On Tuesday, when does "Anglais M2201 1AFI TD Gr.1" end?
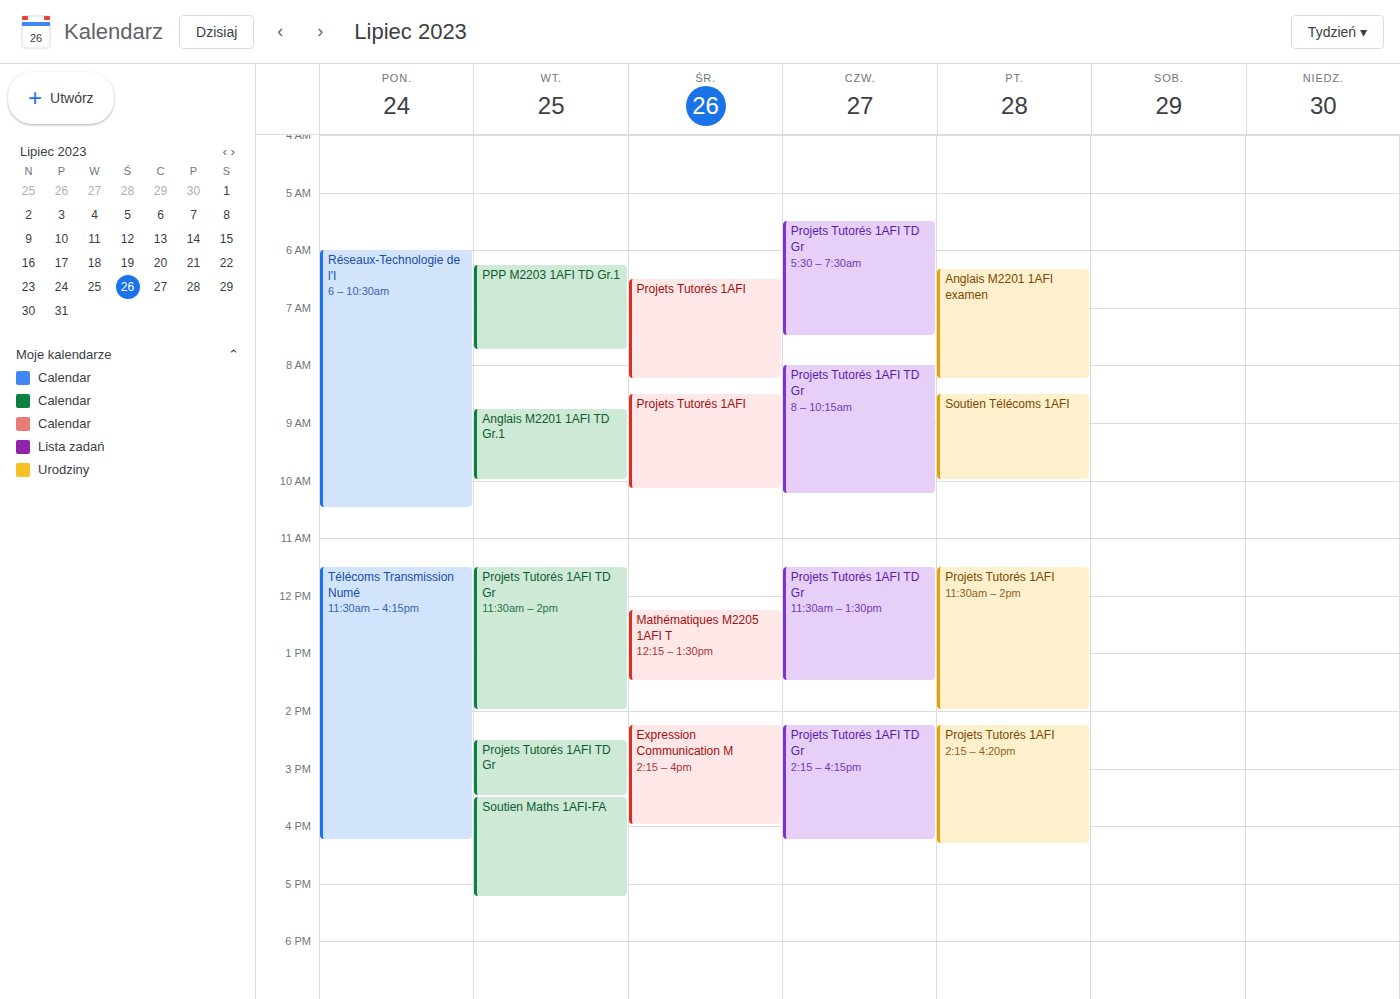
10:00 AM